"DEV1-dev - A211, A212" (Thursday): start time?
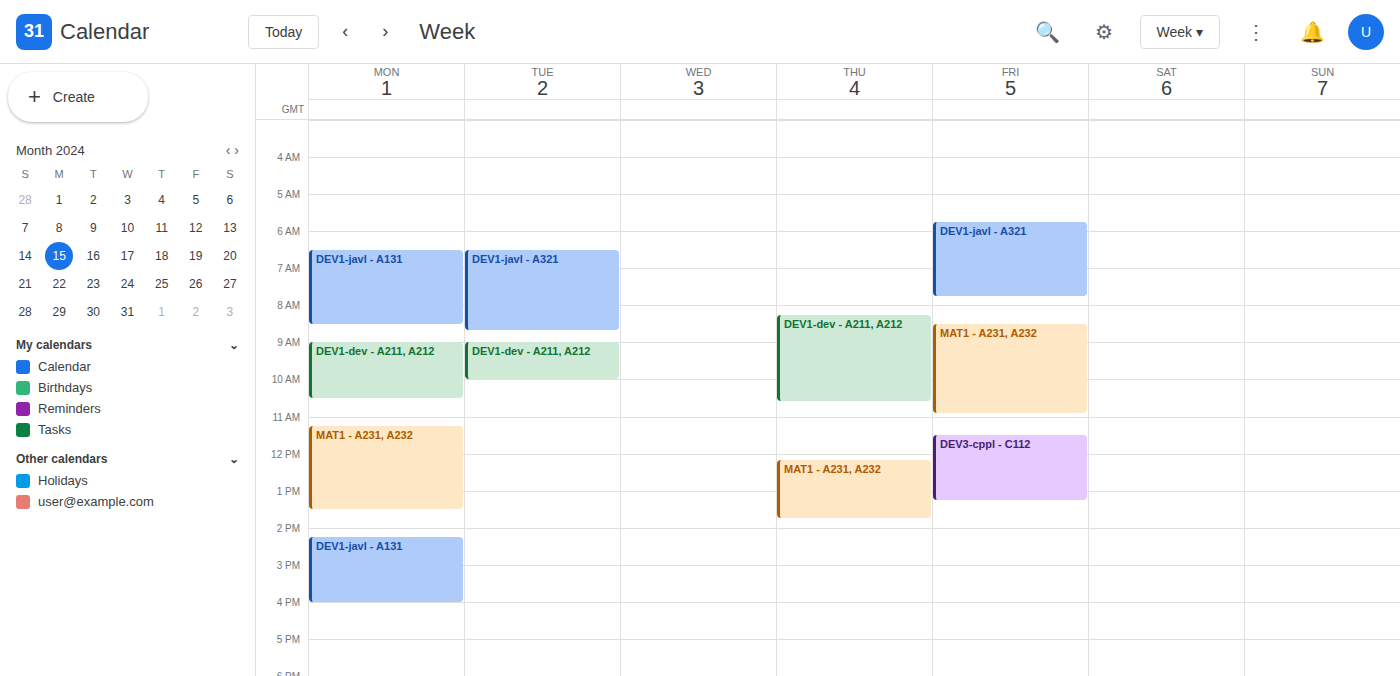
8:15 AM